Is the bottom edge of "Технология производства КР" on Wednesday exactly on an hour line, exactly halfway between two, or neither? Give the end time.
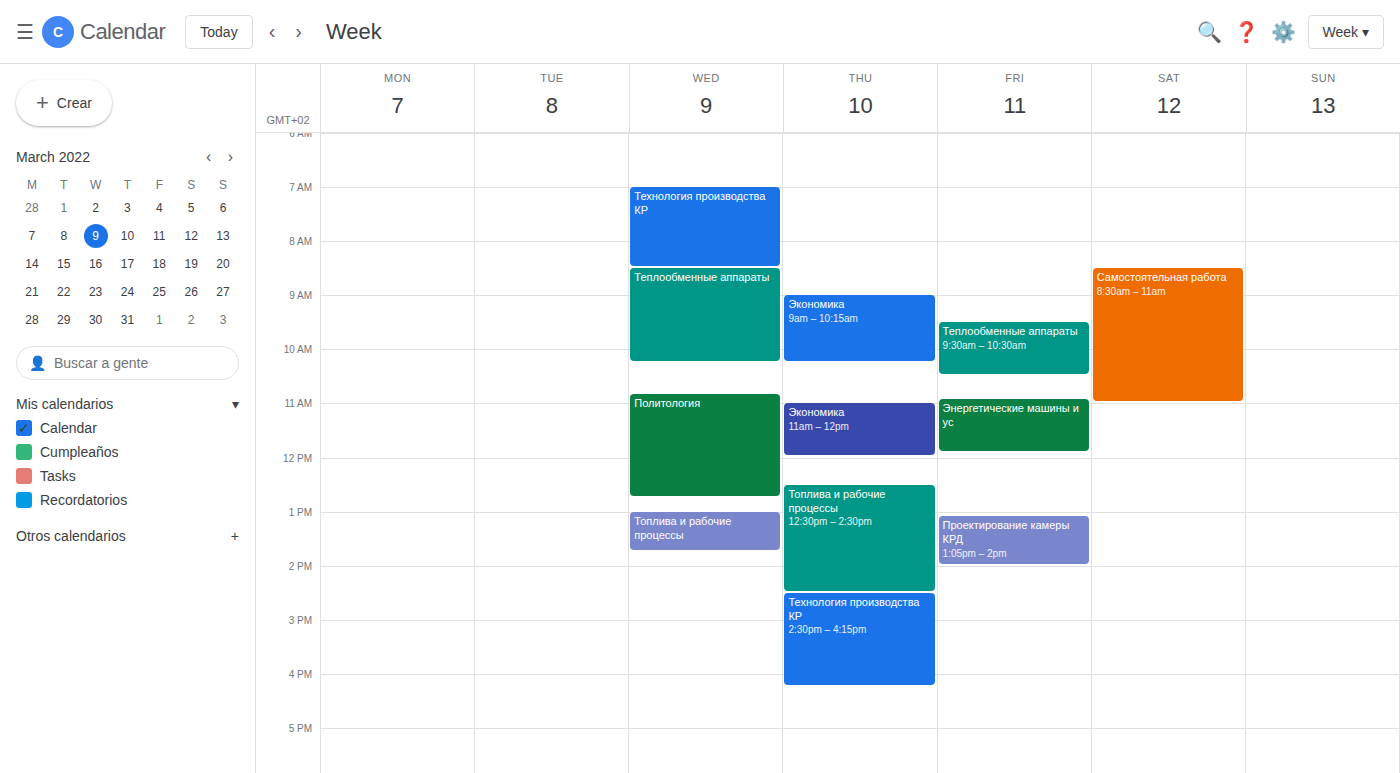
08:30 -- halfway between the 08:00 and 09:00 lines.